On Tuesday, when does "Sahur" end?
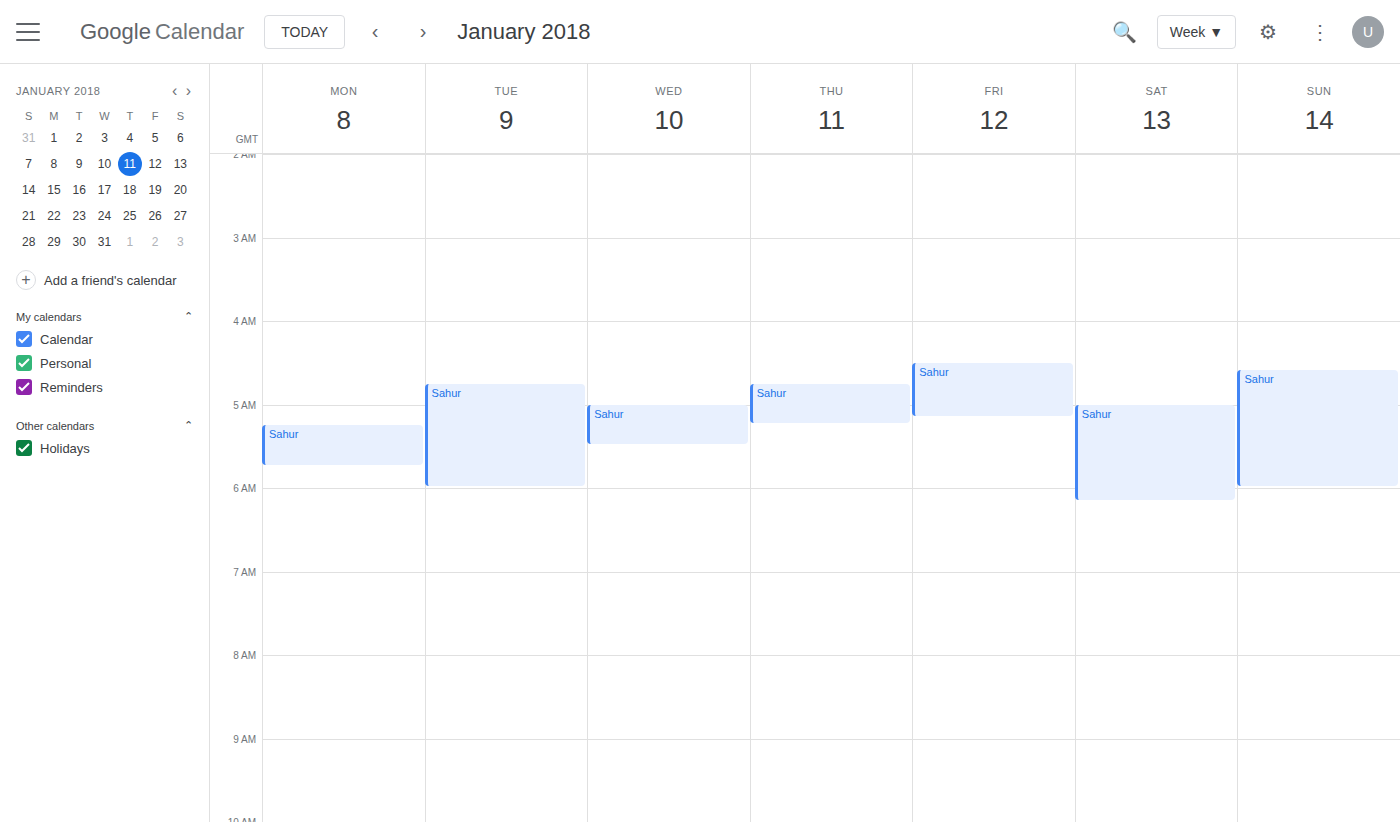
6:00 AM